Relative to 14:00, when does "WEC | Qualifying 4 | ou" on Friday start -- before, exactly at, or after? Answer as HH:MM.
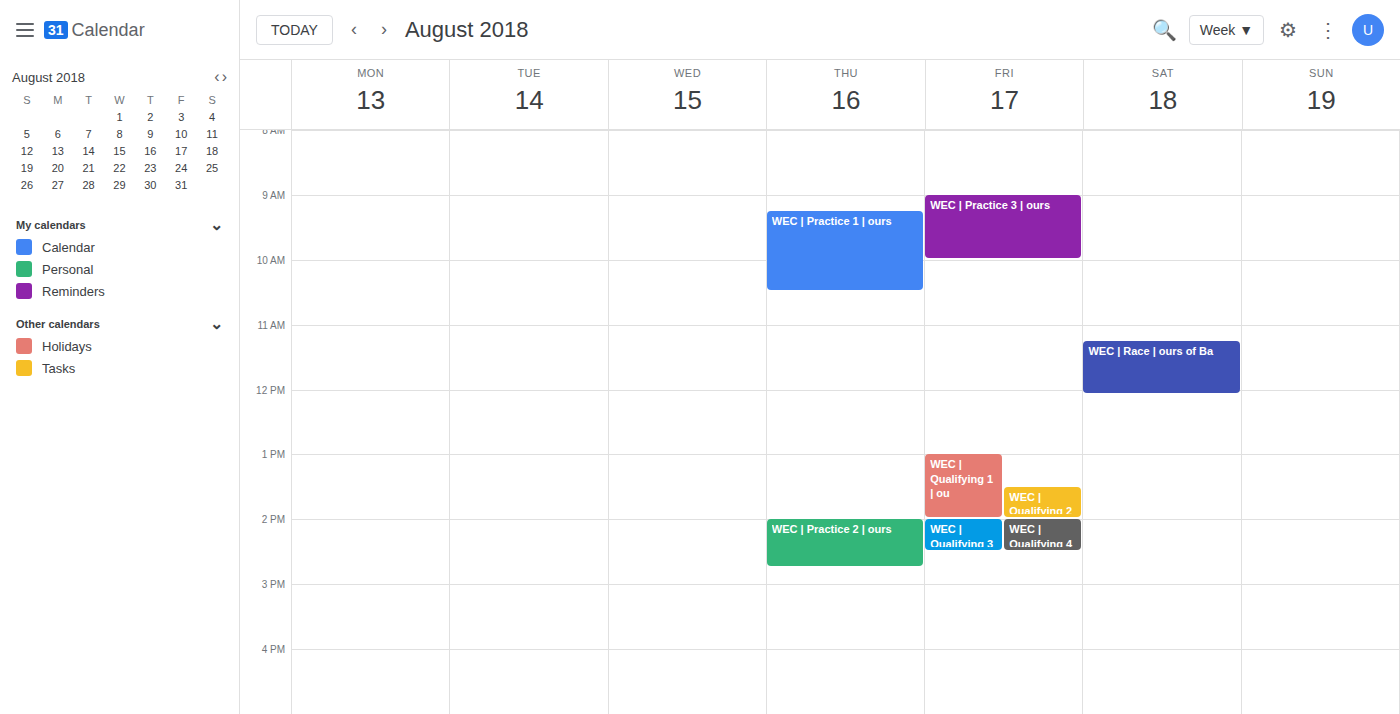
14:00 -- exactly at 14:00, on the 14:00 line.